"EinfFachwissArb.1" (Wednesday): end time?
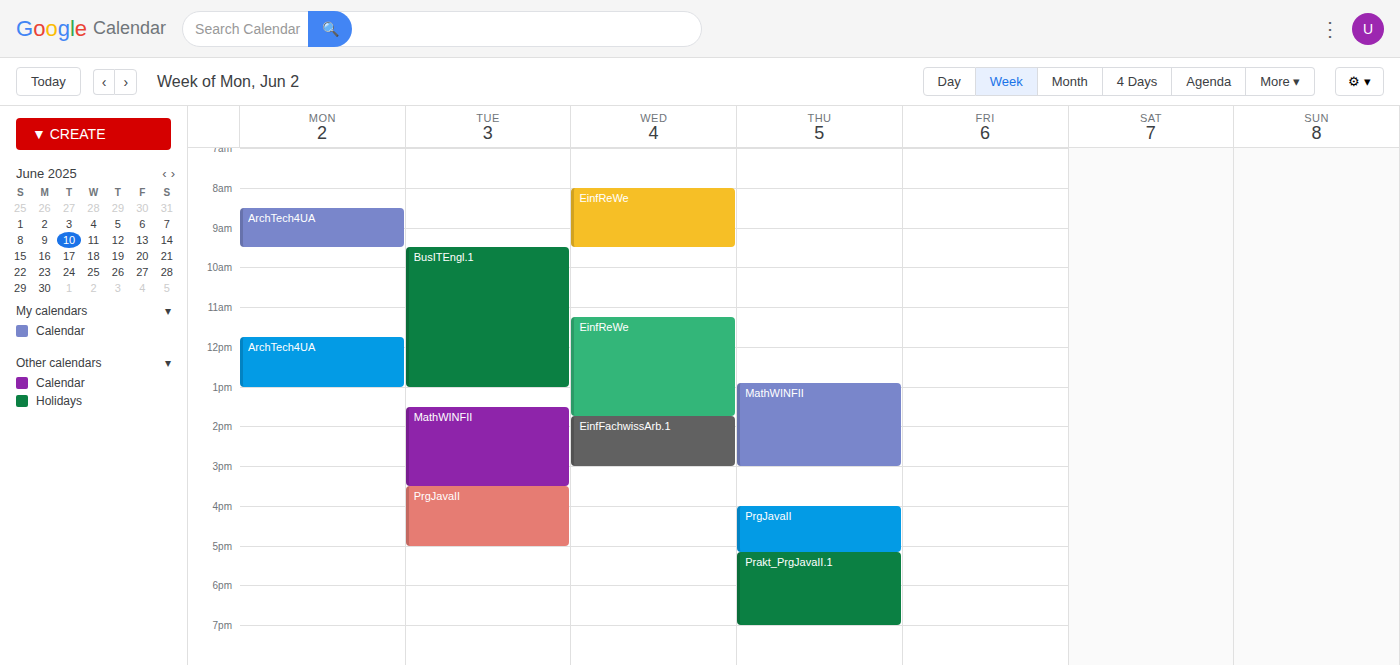
15:00